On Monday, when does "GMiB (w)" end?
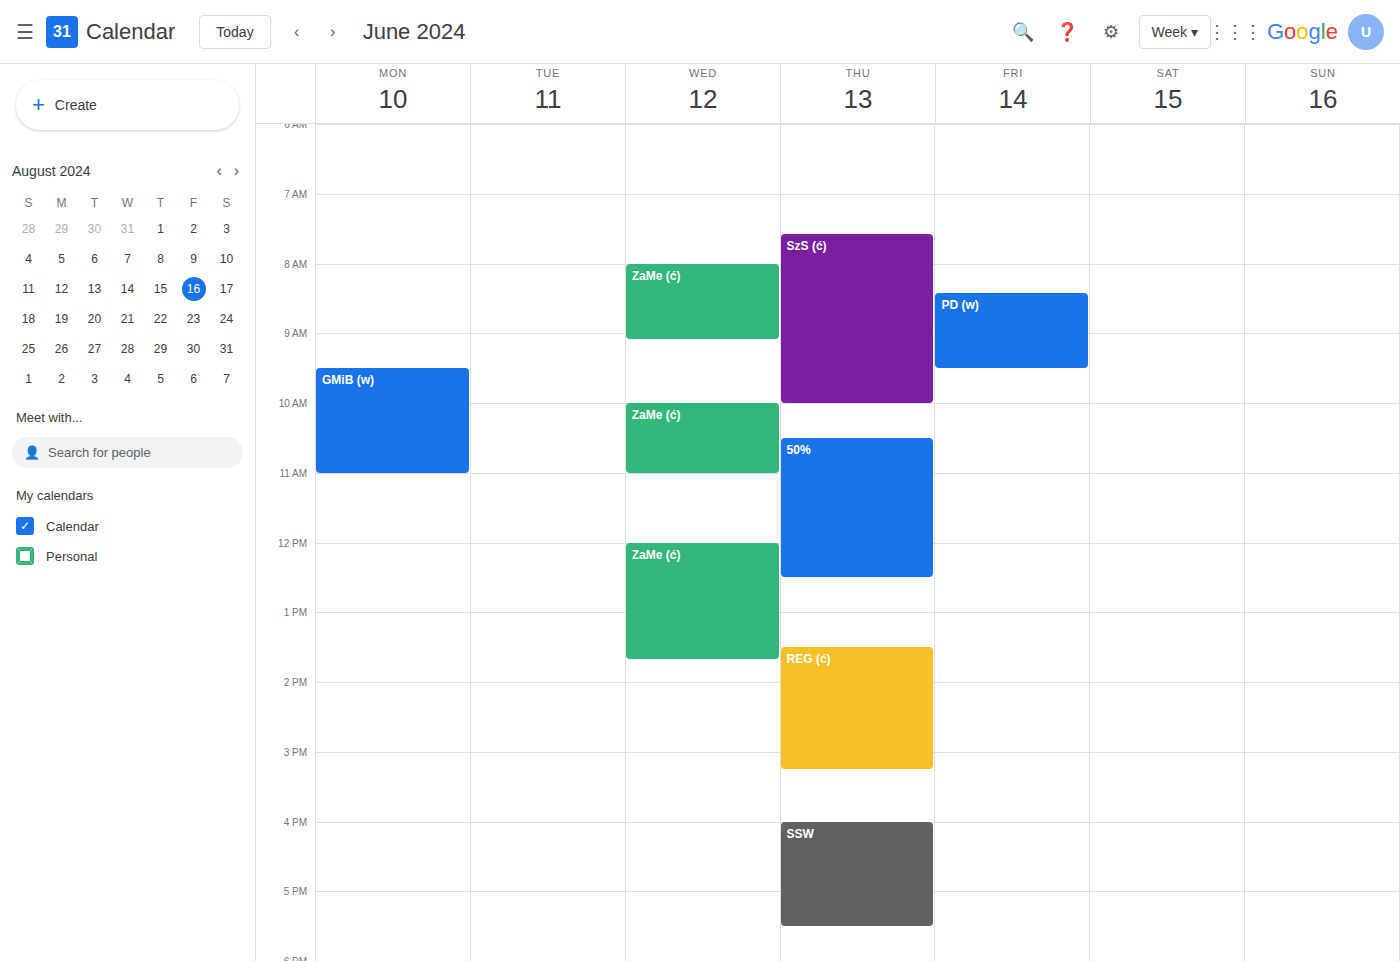
11:00 AM